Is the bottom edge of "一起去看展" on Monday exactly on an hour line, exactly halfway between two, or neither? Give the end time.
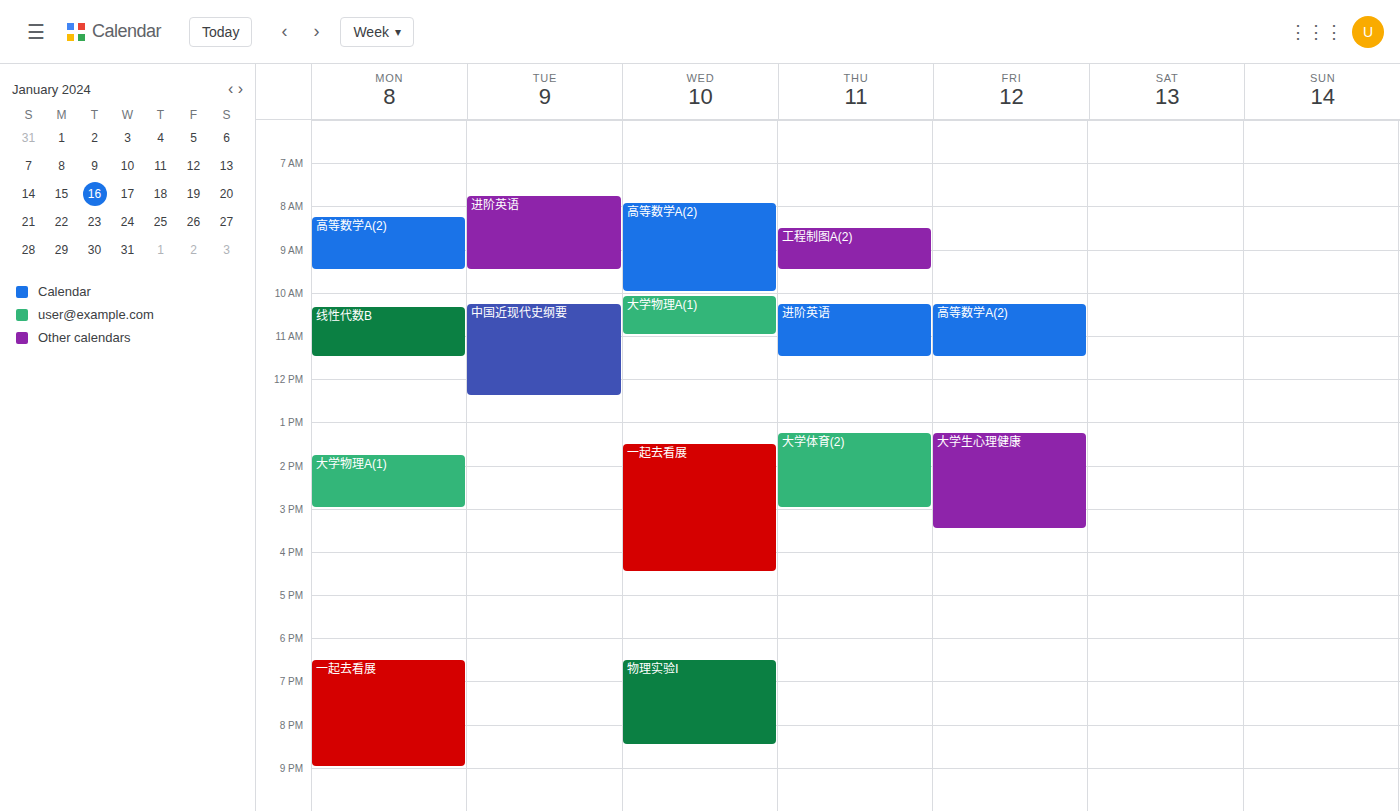
21:00 -- exactly on the 21:00 line.